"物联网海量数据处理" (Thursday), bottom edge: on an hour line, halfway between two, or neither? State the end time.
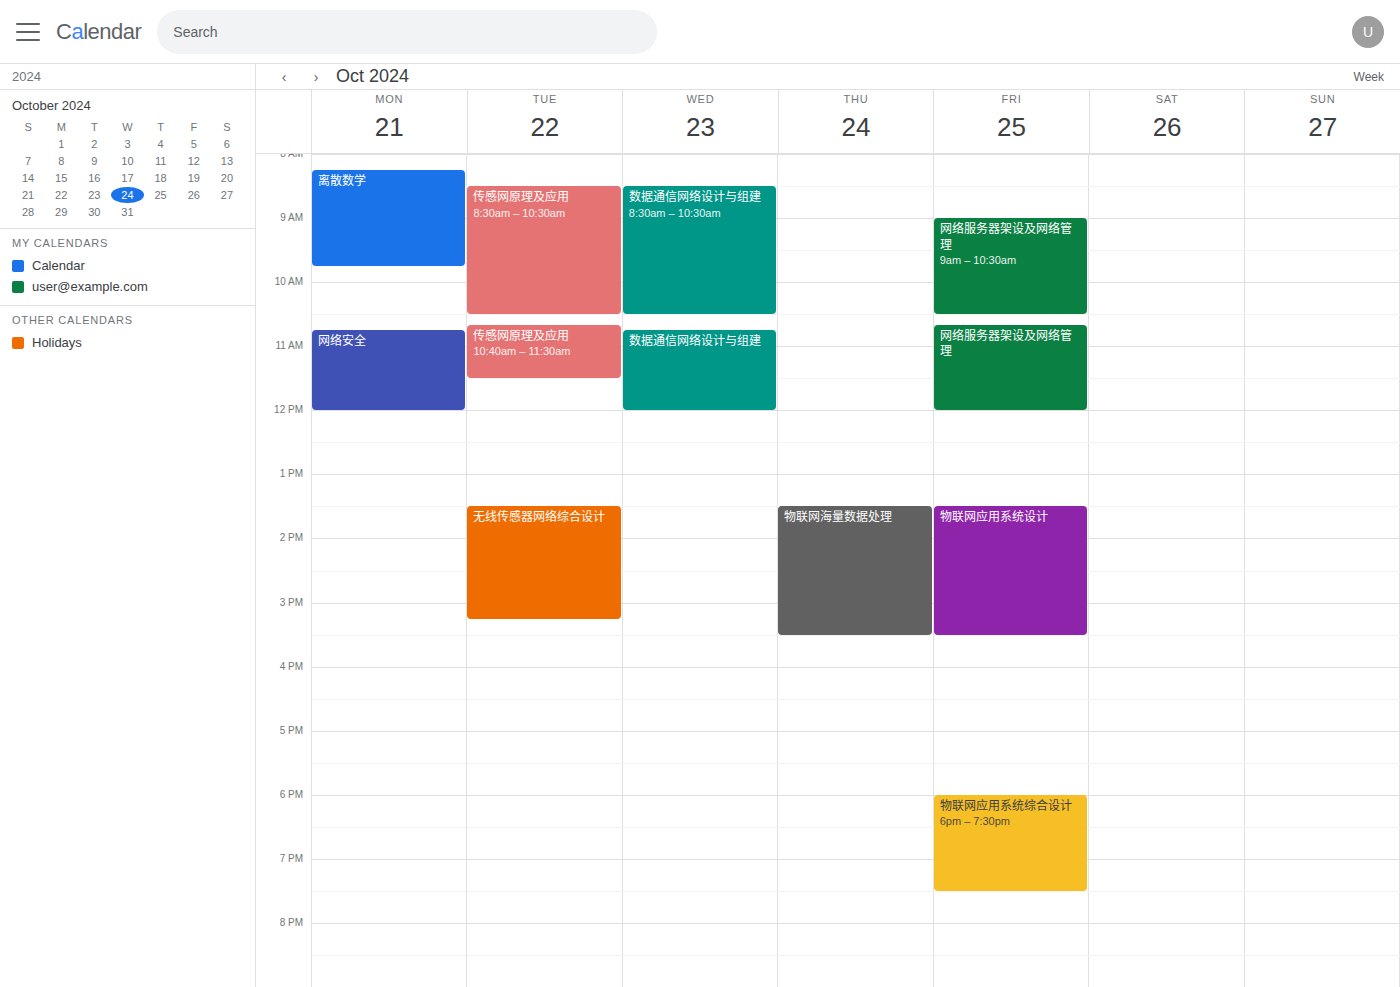
3:30 PM -- halfway between the 3 PM and 4 PM lines.